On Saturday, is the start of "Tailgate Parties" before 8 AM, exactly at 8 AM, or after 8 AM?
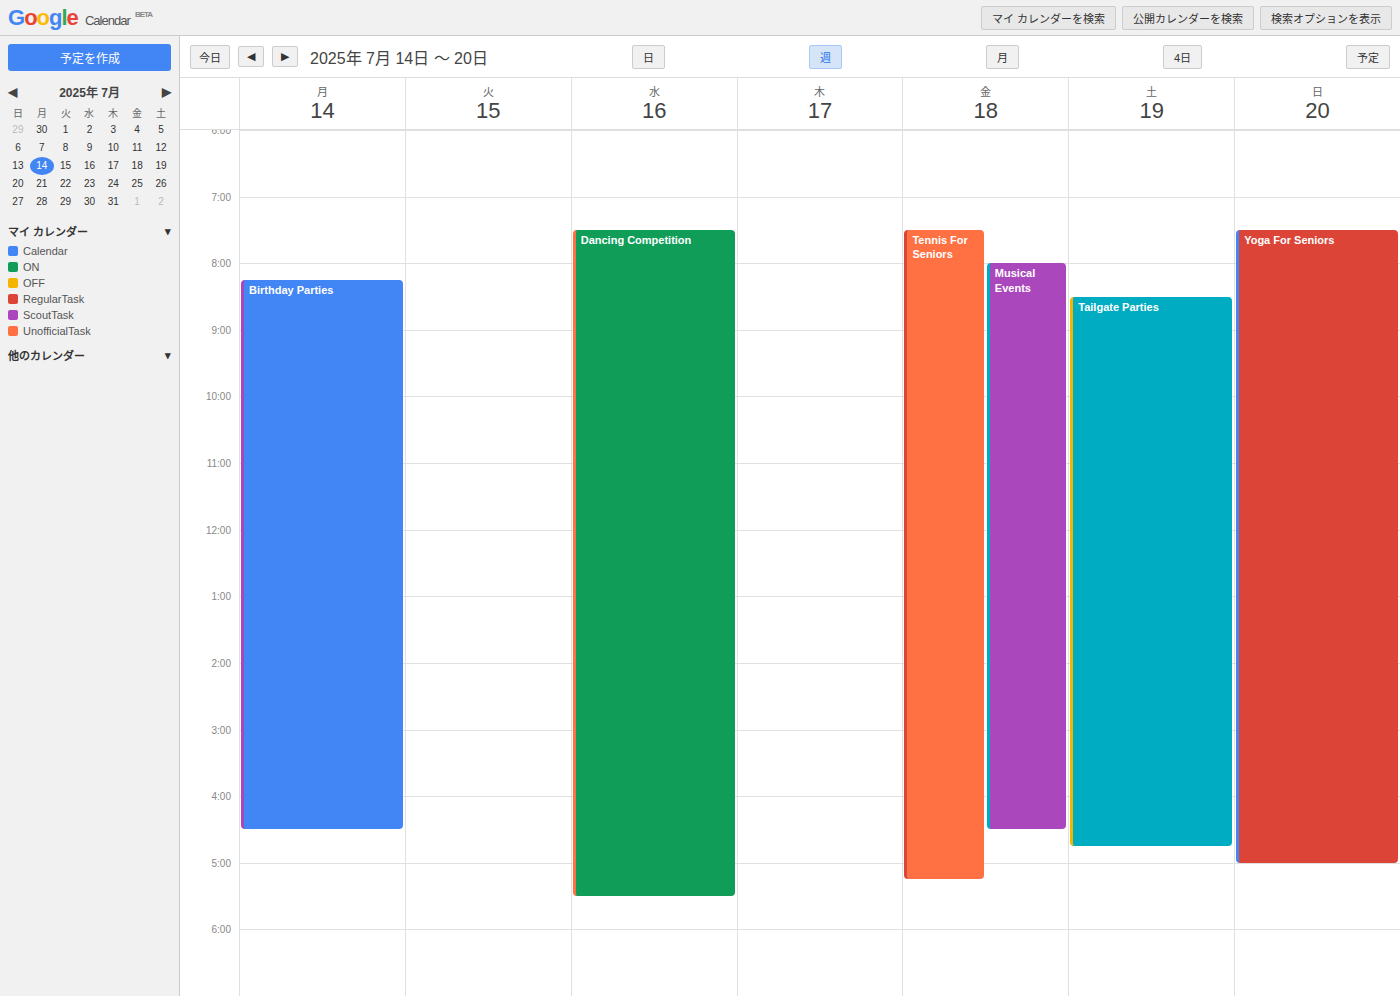
8:30 AM -- after 8 AM, 30 minutes below the 8 AM line.